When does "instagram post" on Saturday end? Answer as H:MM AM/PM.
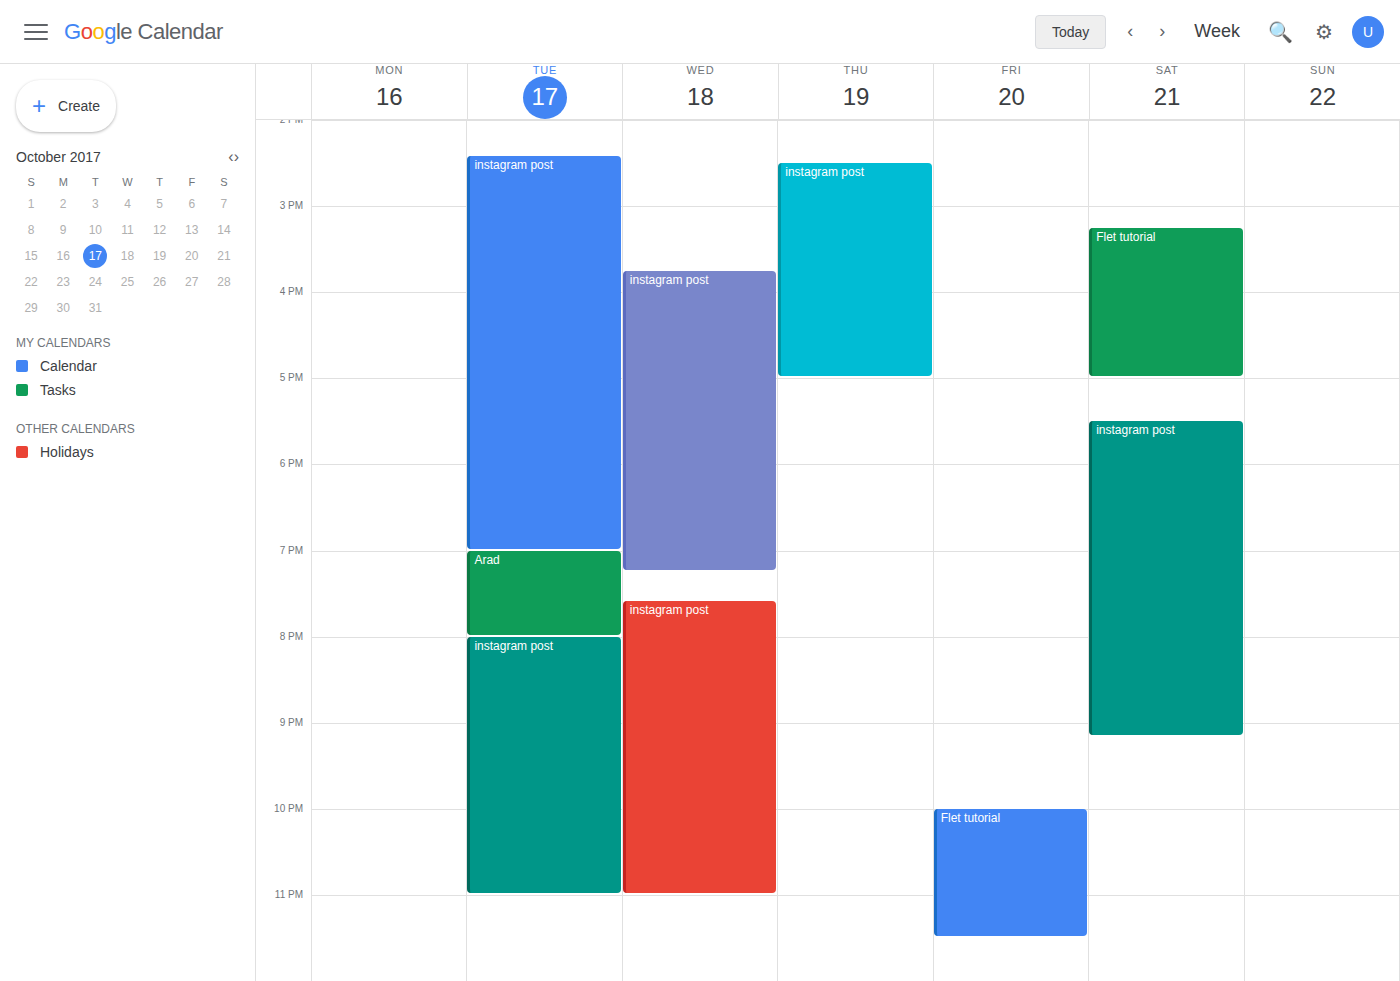
9:10 PM